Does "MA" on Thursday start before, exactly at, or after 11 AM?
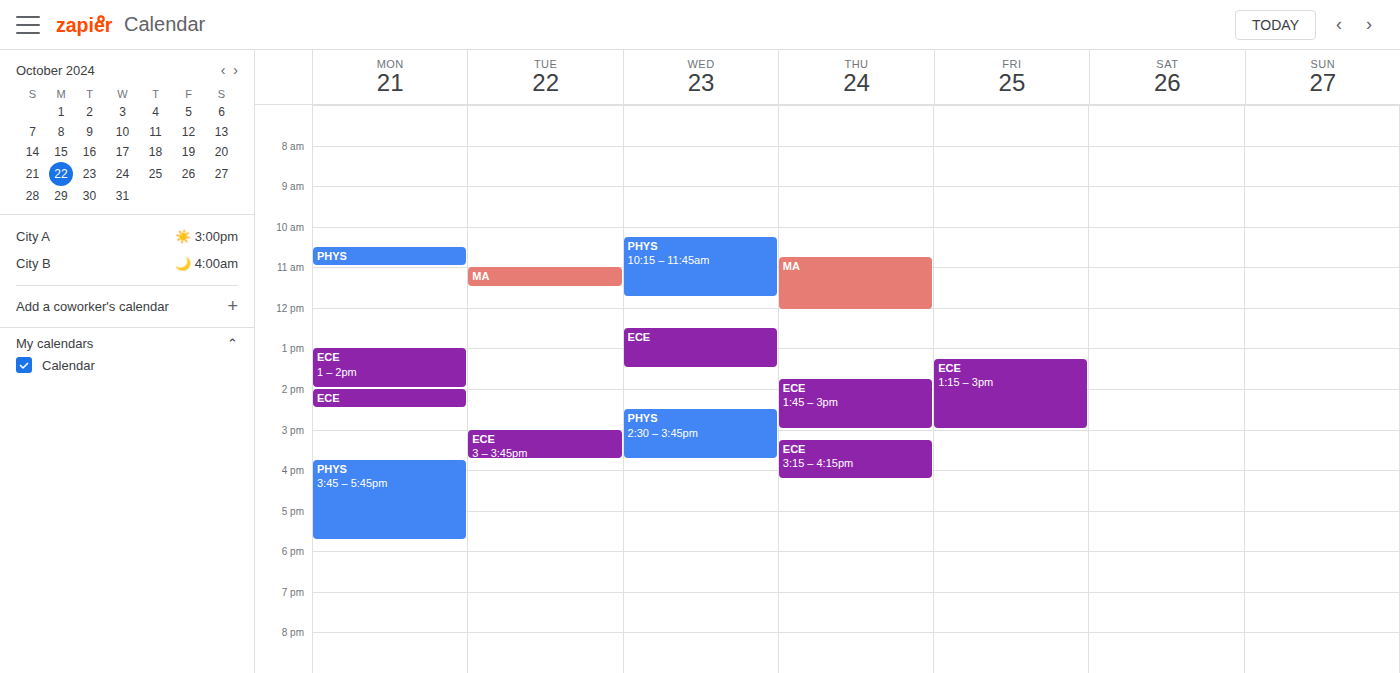
10:45 AM -- before 11 AM, 15 minutes above the 11 AM line.